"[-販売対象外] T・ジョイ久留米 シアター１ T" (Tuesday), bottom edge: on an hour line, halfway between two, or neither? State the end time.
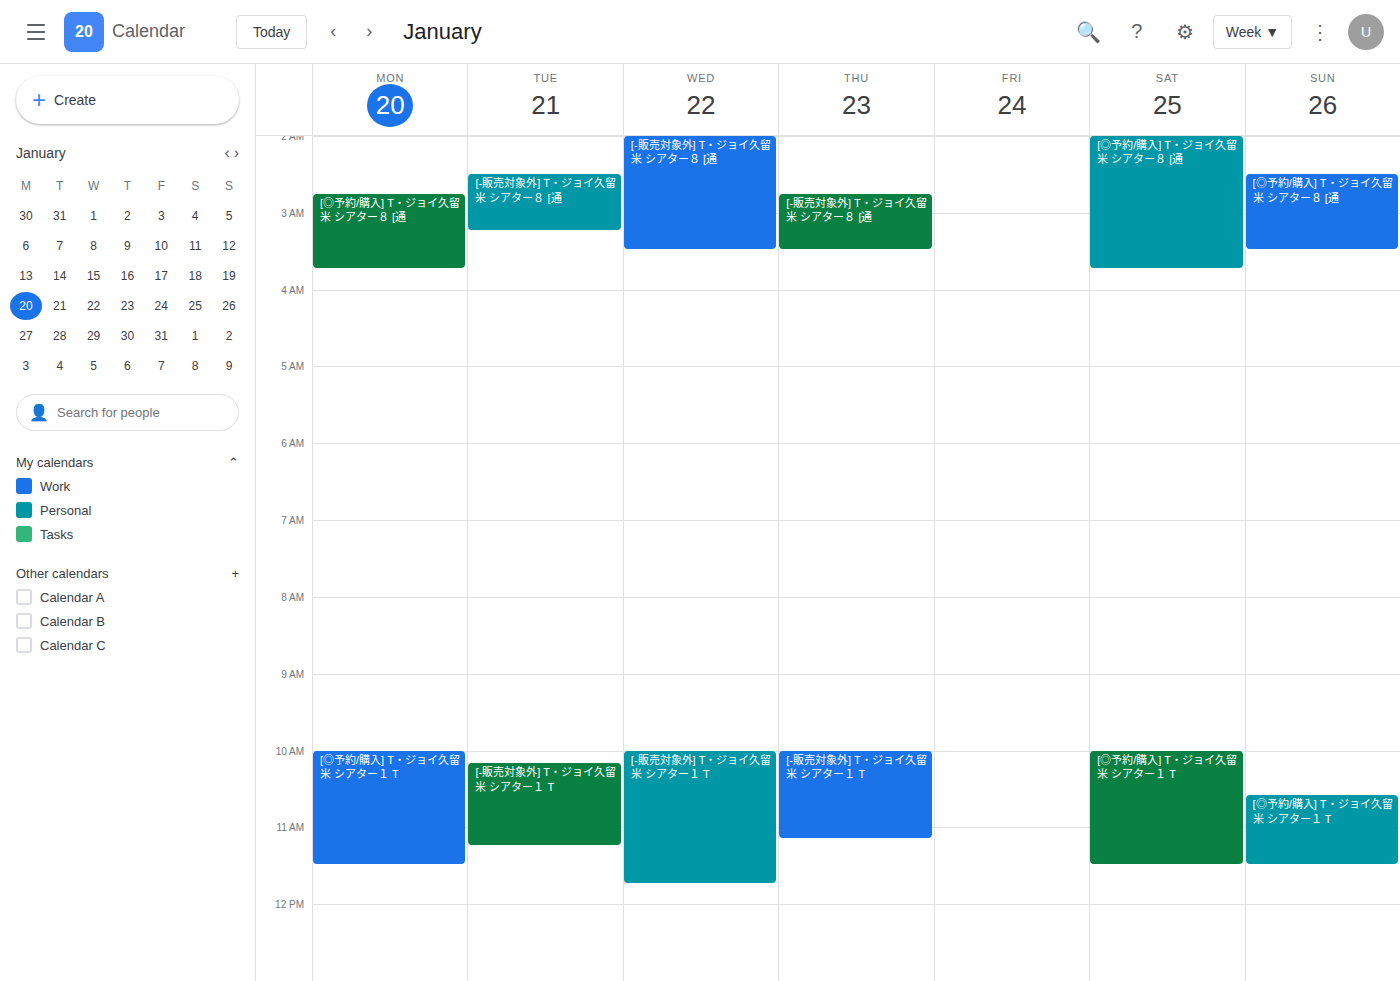
11:15 AM -- neither: a quarter of the way from the 11 AM line to the 12 PM line.